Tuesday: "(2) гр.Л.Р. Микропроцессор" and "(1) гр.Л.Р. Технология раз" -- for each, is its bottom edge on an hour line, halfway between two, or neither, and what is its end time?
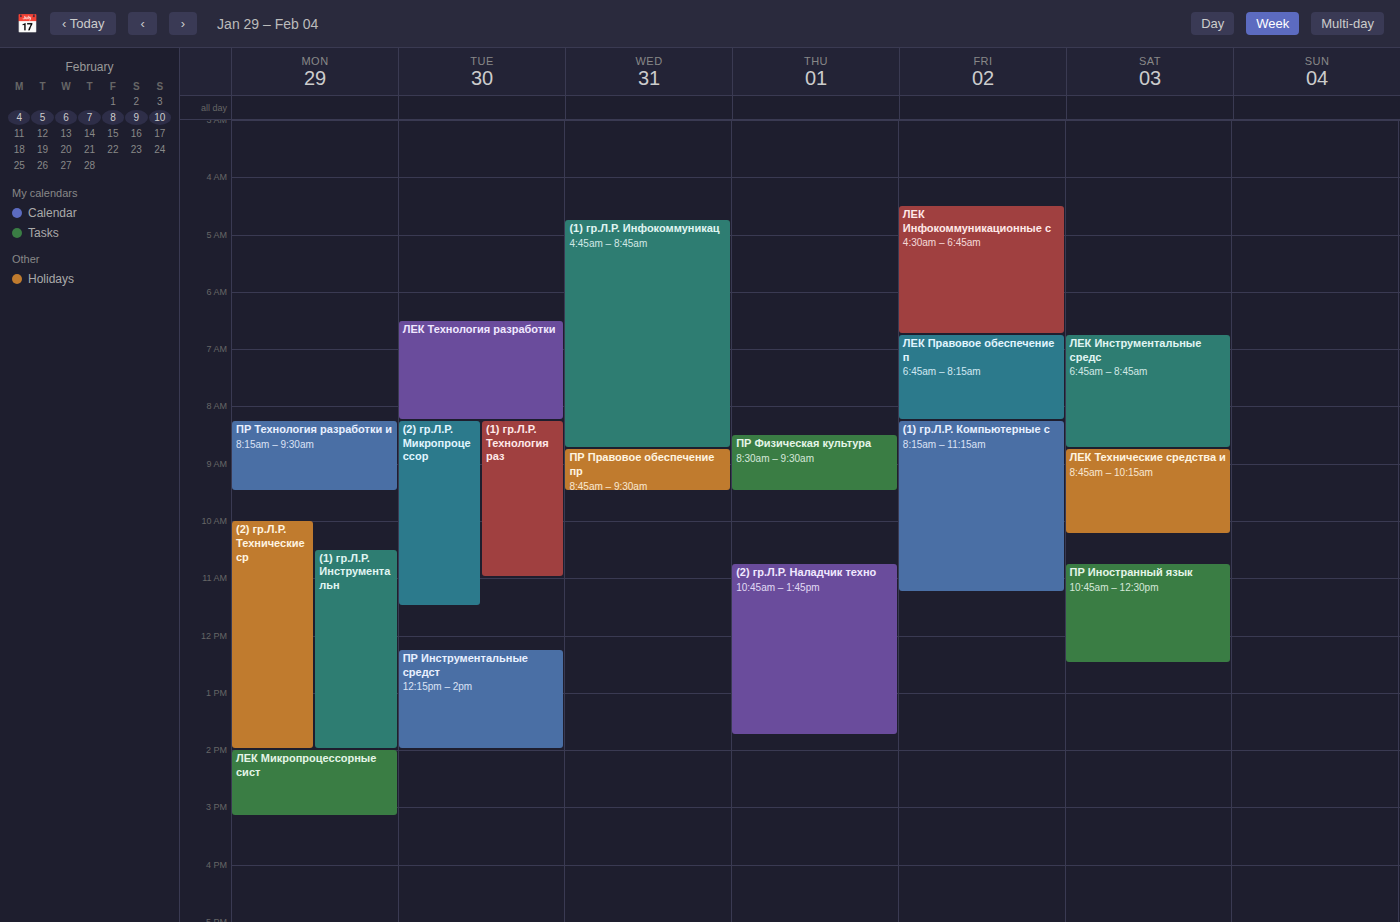
"(2) гр.Л.Р. Микропроцессор": 11:30 AM, halfway between the 11 AM and 12 PM lines. "(1) гр.Л.Р. Технология раз": 11:00 AM, exactly on the 11 AM line.